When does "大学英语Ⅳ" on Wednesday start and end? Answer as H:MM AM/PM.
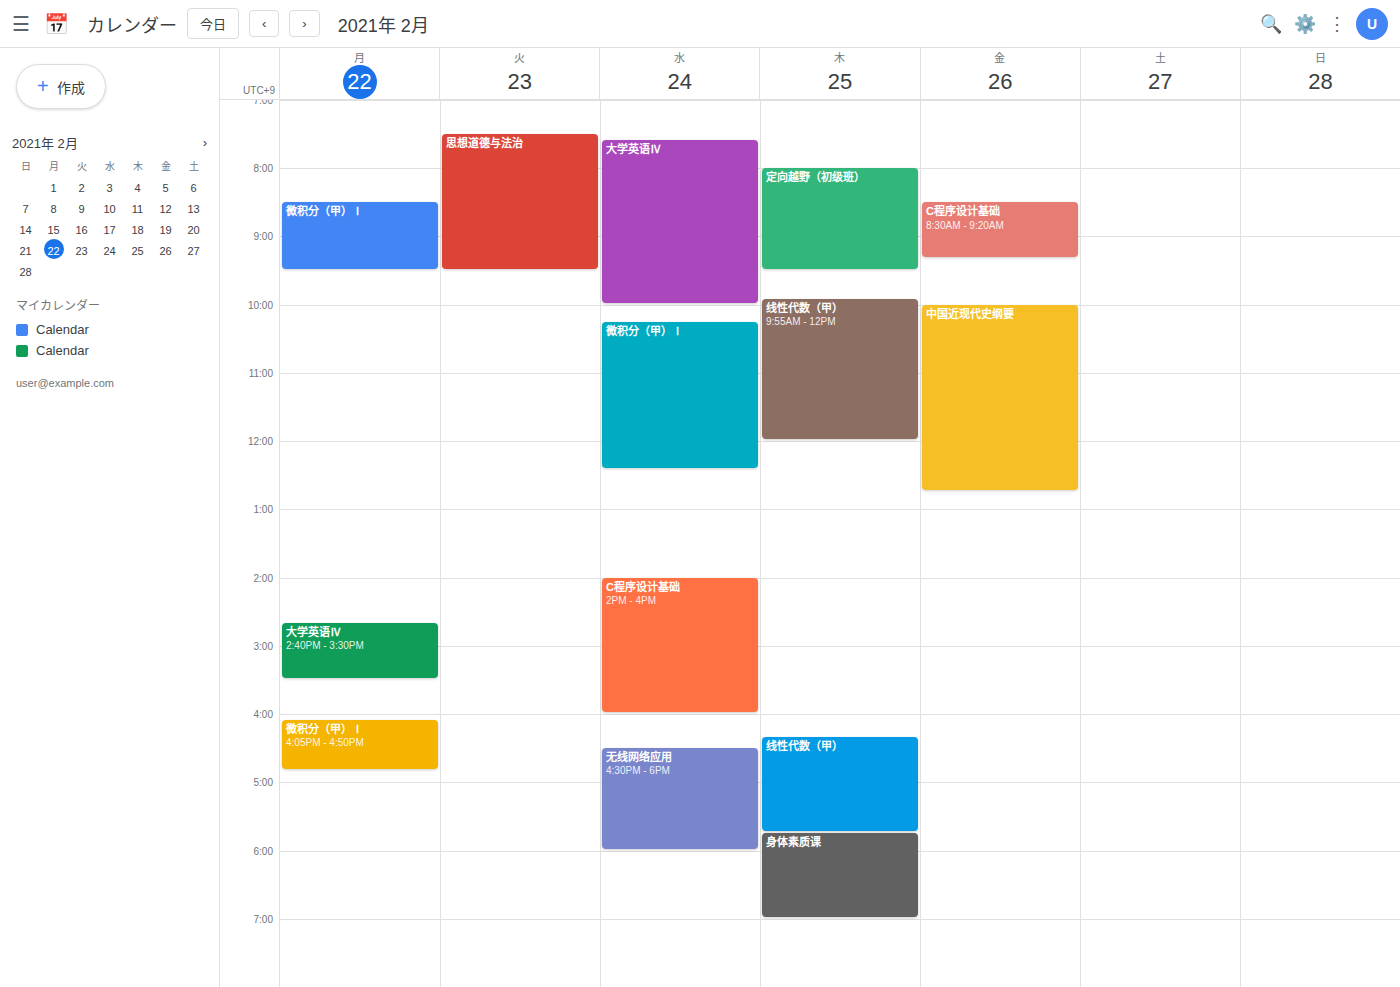
7:35 AM to 10:00 AM